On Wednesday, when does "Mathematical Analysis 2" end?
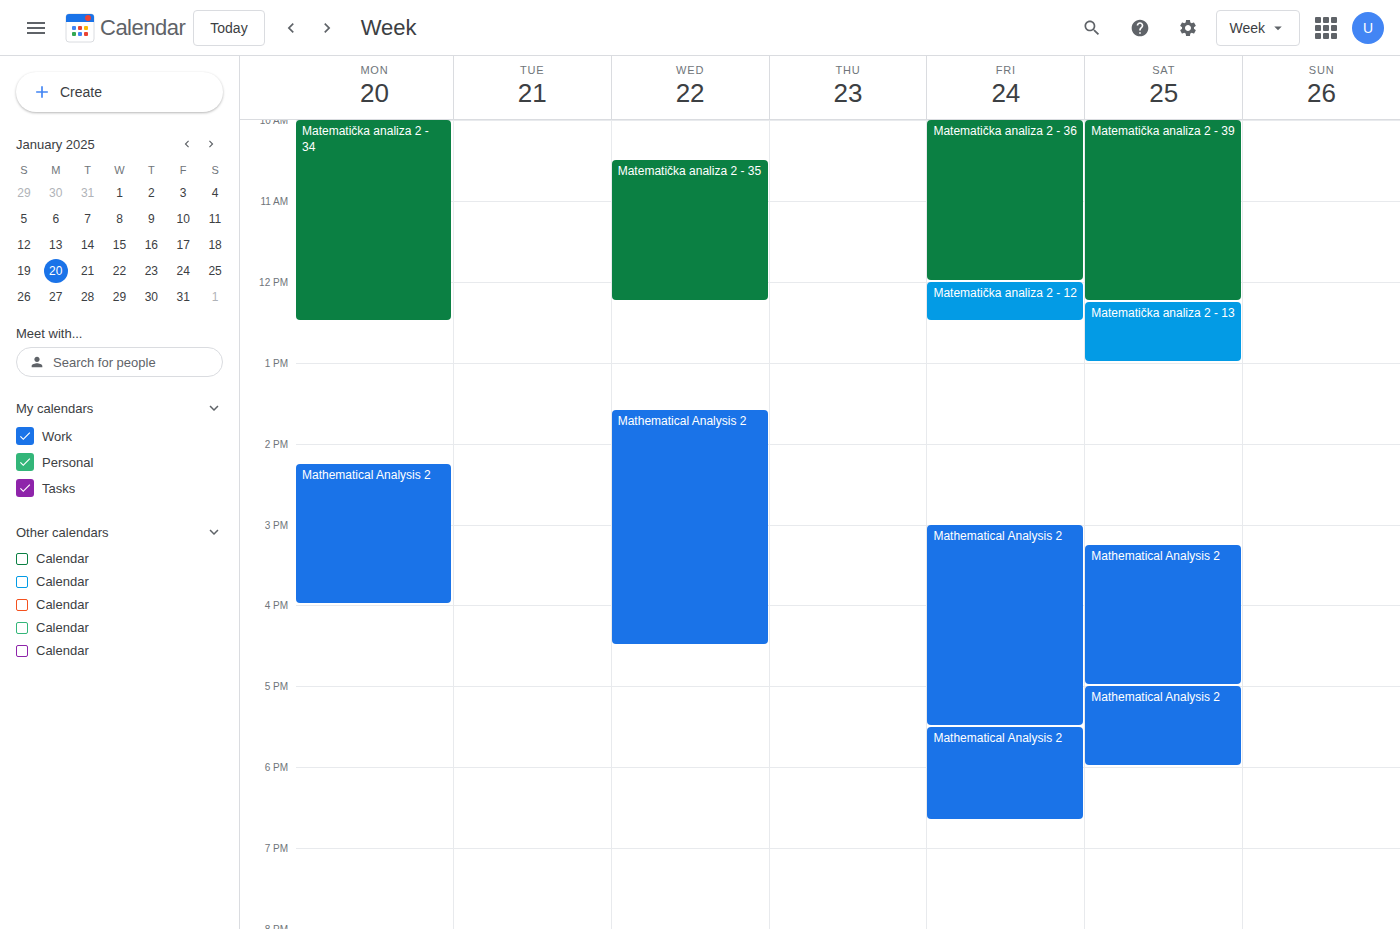
4:30 PM